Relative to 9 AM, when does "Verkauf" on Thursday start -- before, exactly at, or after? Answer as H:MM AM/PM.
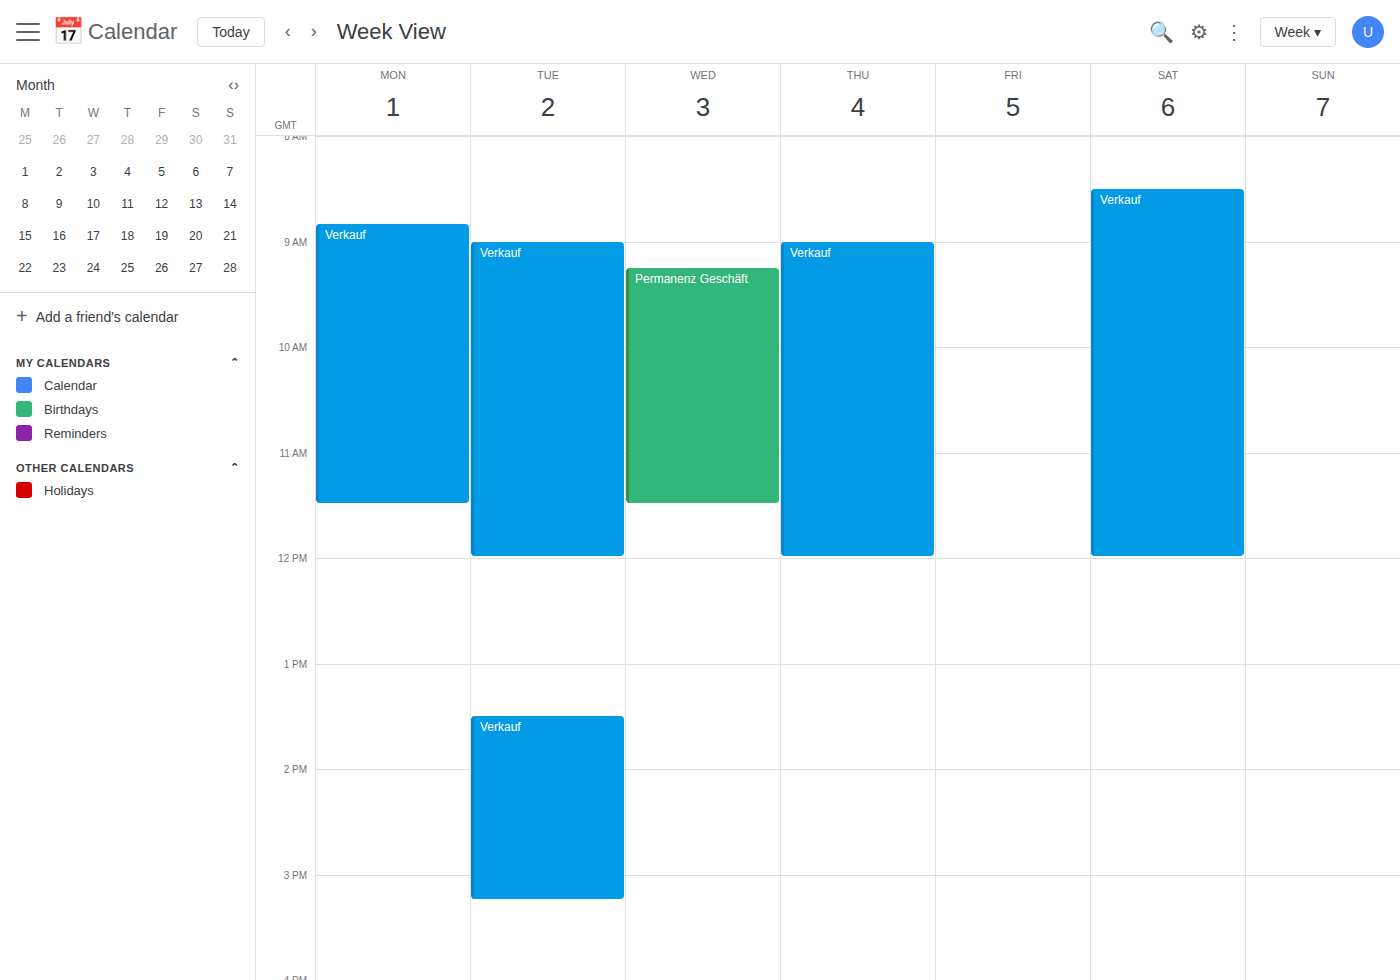
9:00 AM -- exactly at 9 AM, on the 9 AM line.